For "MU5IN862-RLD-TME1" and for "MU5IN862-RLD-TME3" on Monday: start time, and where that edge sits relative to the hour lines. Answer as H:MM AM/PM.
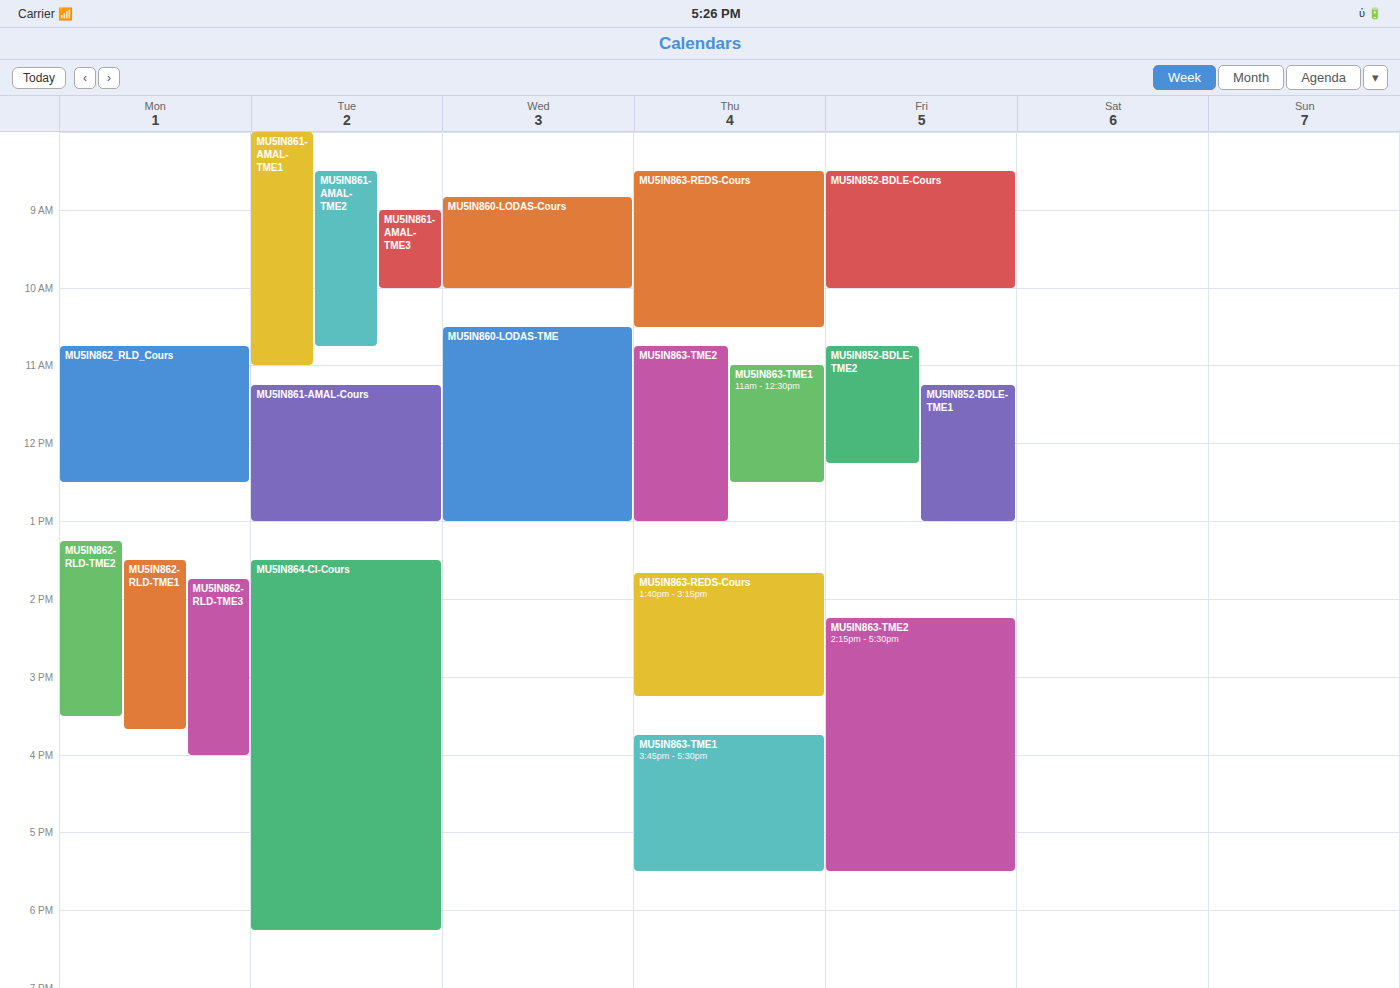
"MU5IN862-RLD-TME1": 1:30 PM, halfway between the 1 PM and 2 PM lines. "MU5IN862-RLD-TME3": 1:45 PM, neither: three quarters of the way from the 1 PM line to the 2 PM line.